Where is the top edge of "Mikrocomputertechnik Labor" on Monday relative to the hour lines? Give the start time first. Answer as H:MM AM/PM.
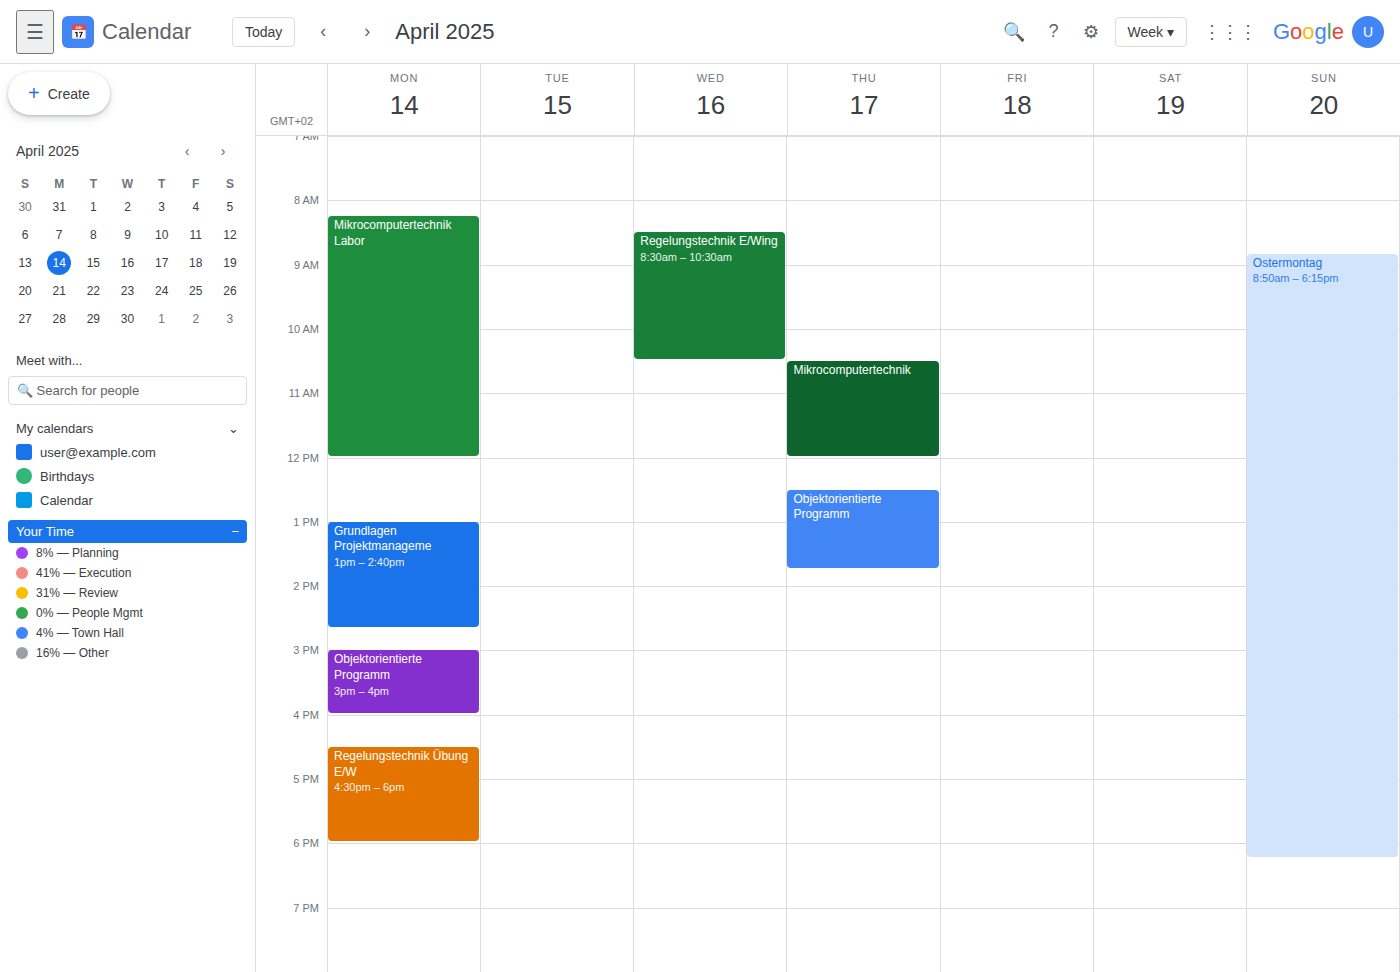
8:15 AM -- neither: a quarter of the way from the 8 AM line to the 9 AM line.